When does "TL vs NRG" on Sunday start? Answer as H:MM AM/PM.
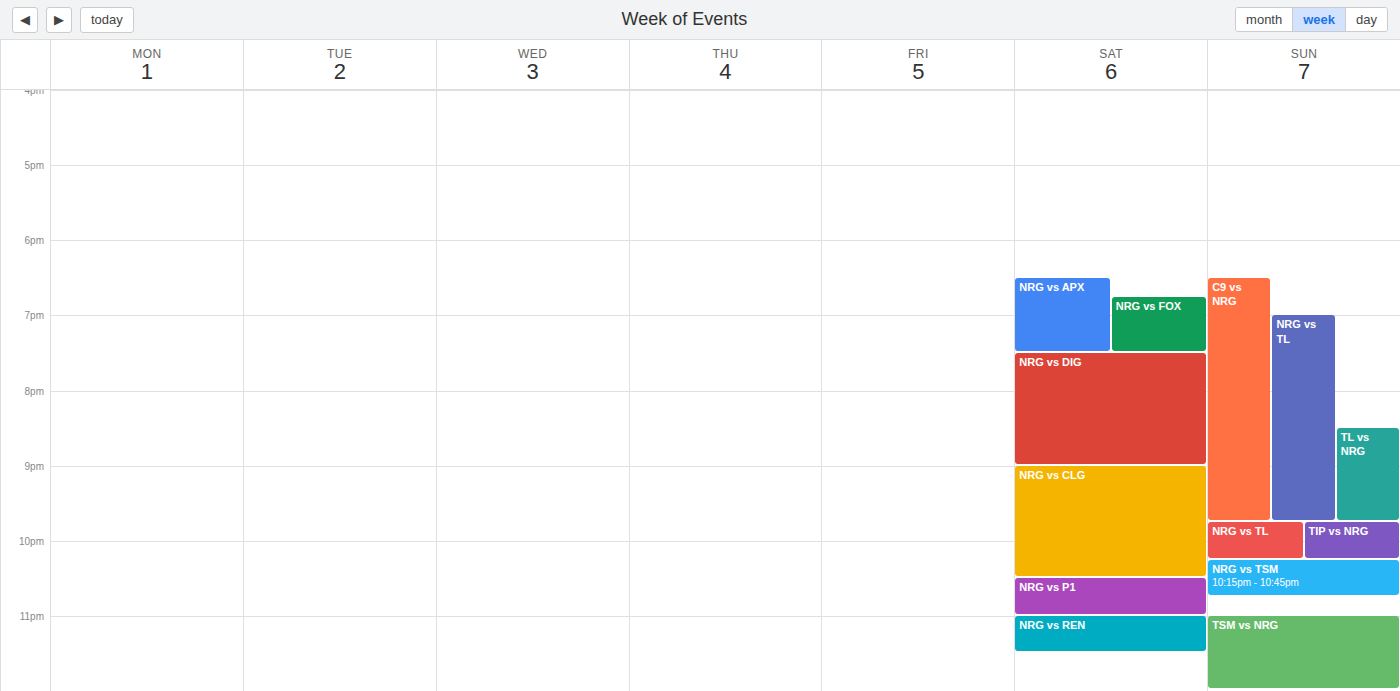
8:30 PM